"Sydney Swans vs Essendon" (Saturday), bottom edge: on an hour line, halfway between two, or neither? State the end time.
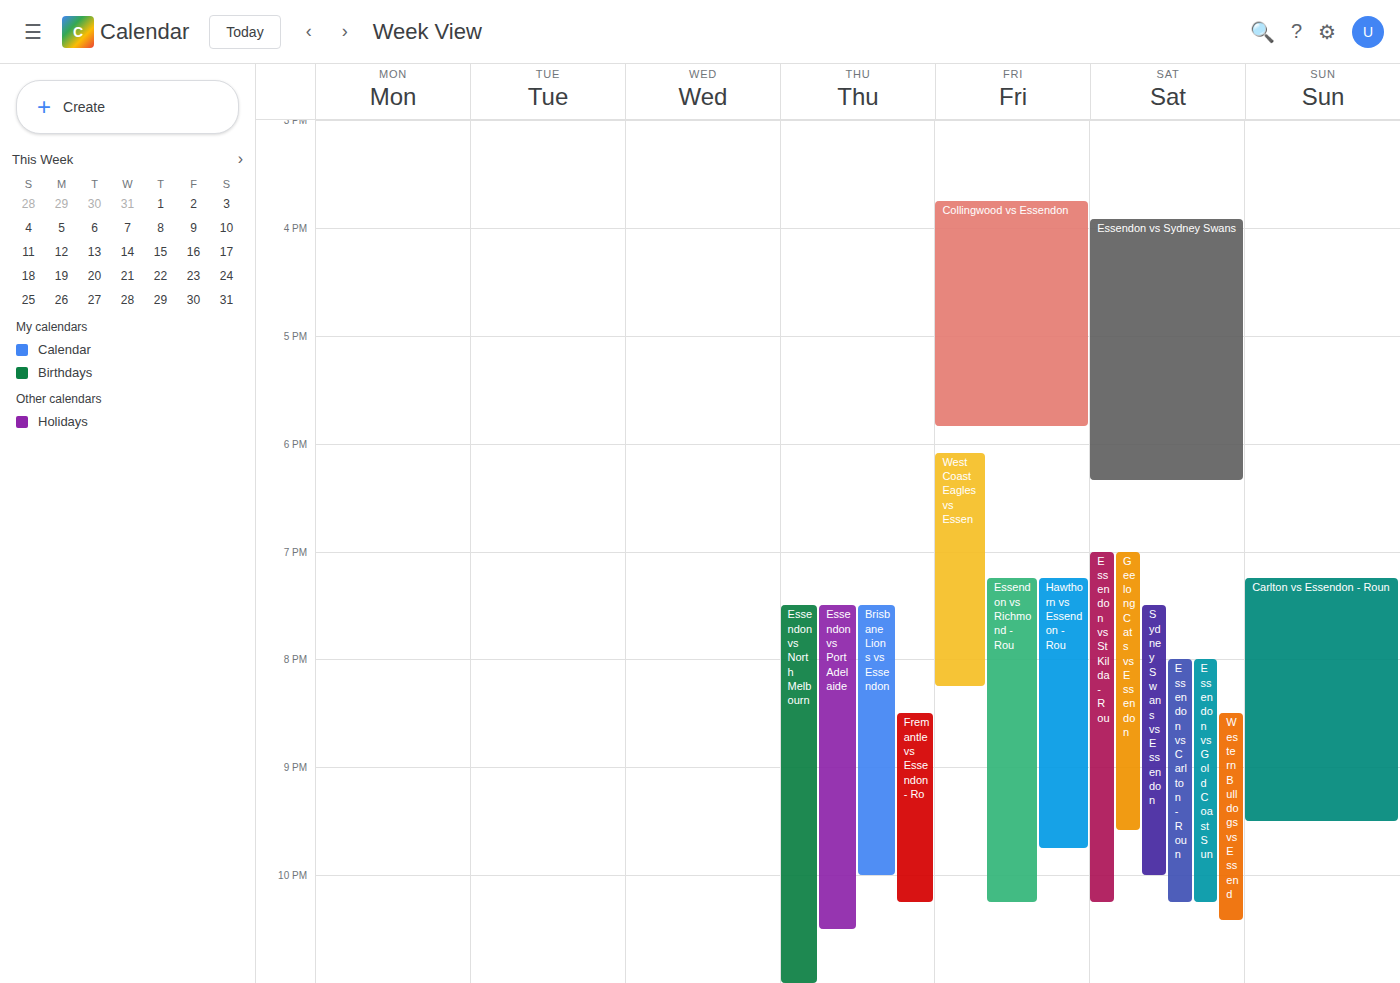
22:00 -- exactly on the 22:00 line.